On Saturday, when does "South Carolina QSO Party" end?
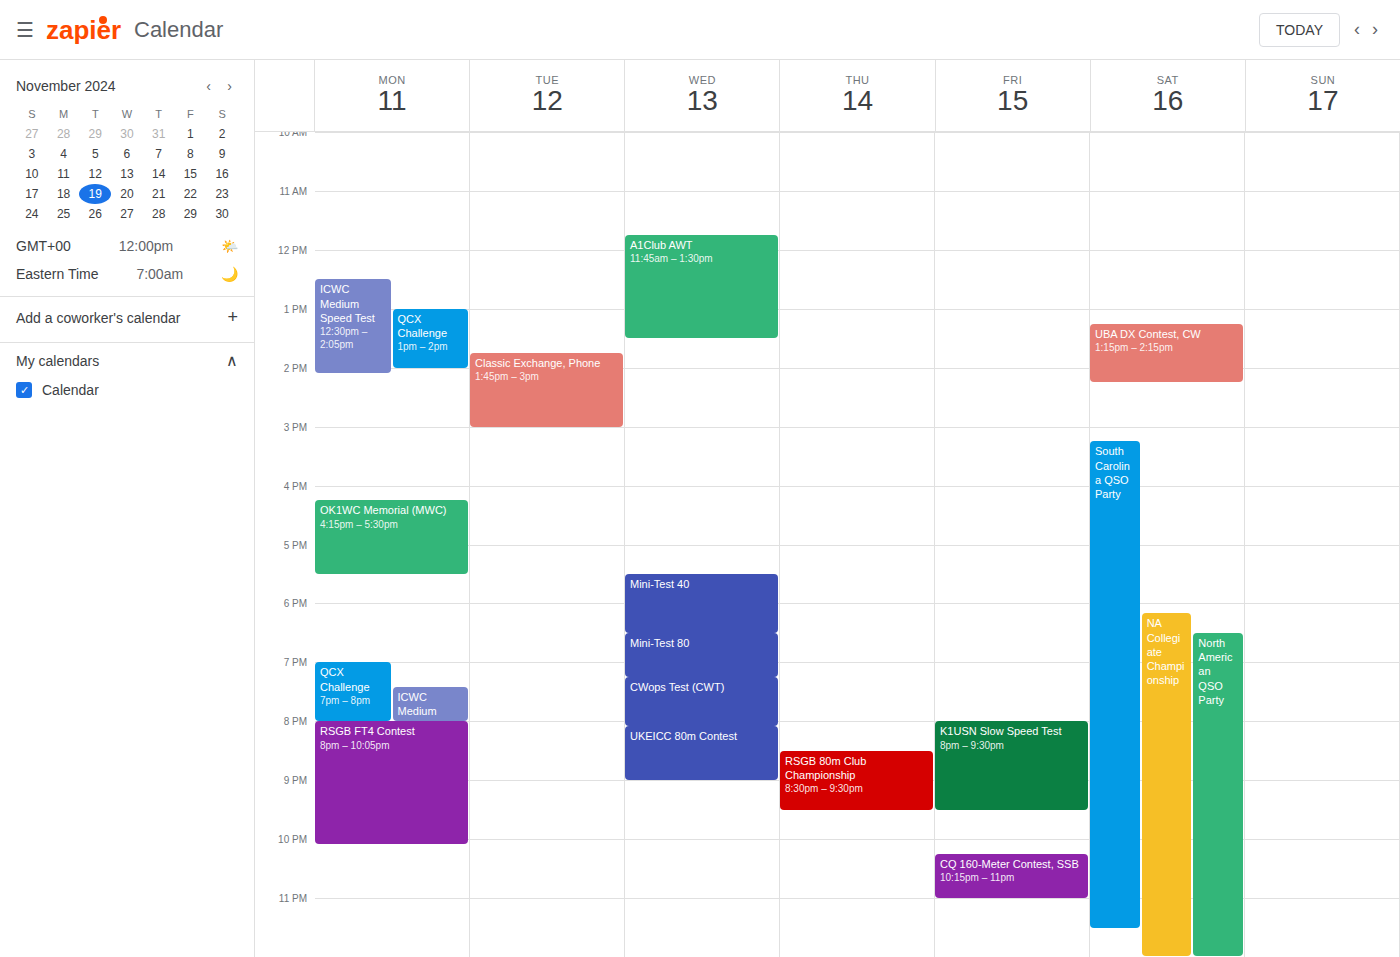
11:30 PM